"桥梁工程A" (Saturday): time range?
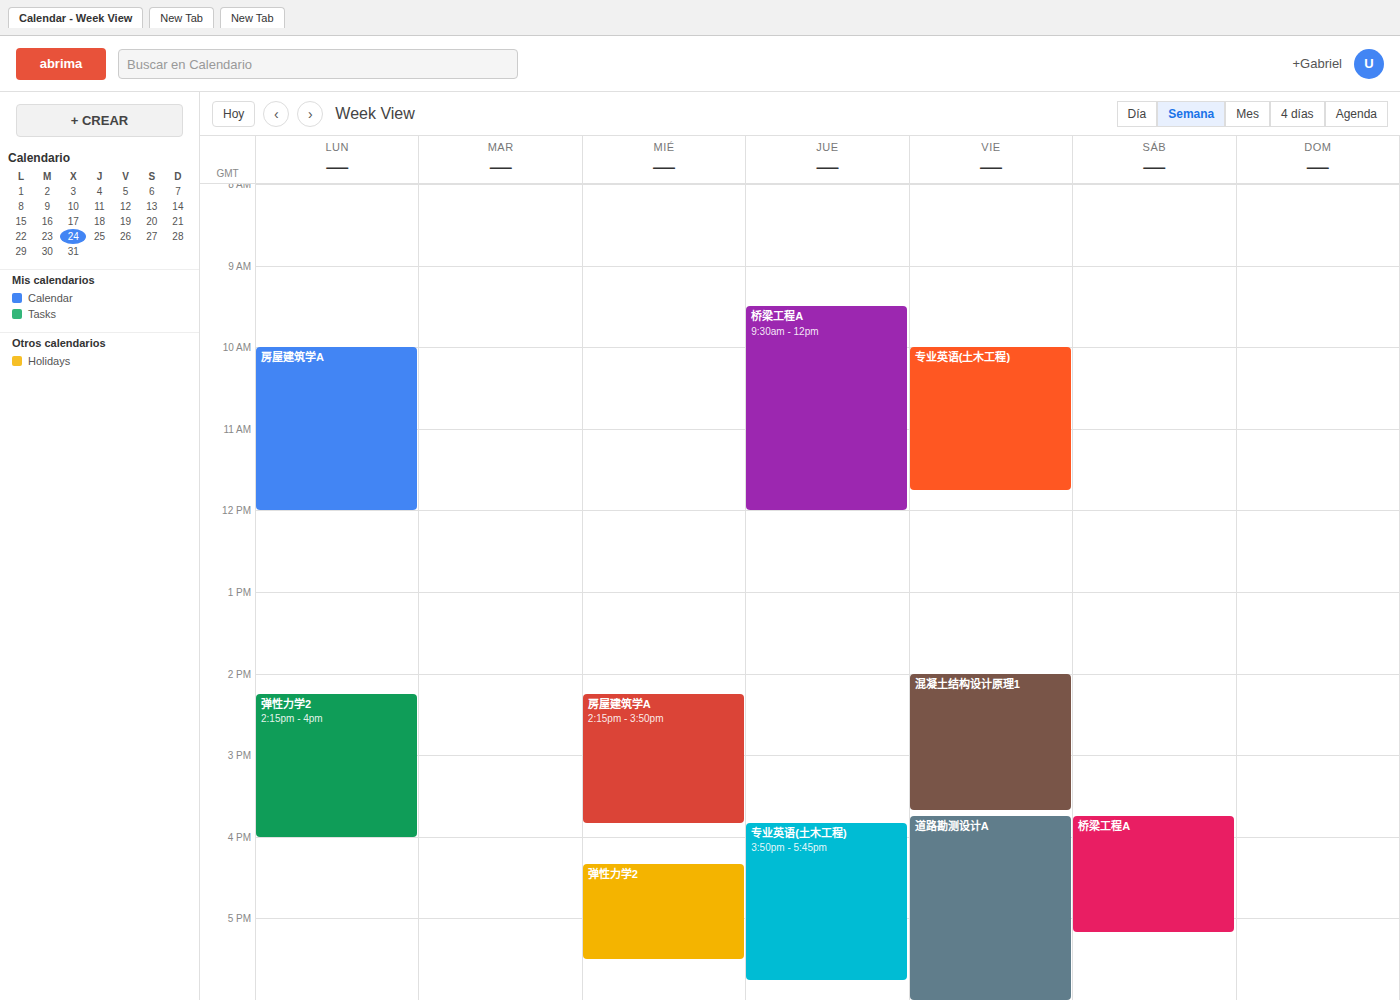
3:45 PM to 5:10 PM